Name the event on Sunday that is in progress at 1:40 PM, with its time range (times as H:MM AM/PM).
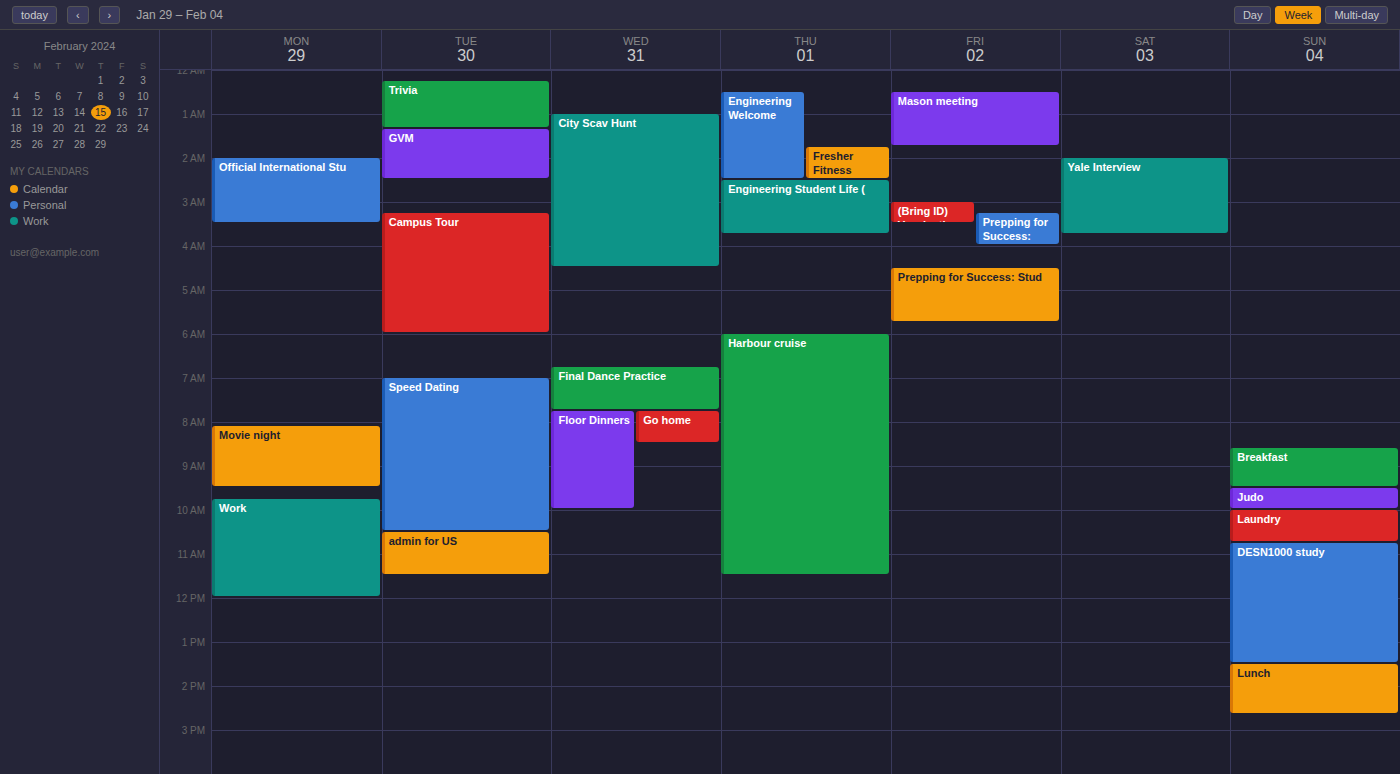
"Lunch", 1:30 PM to 2:40 PM